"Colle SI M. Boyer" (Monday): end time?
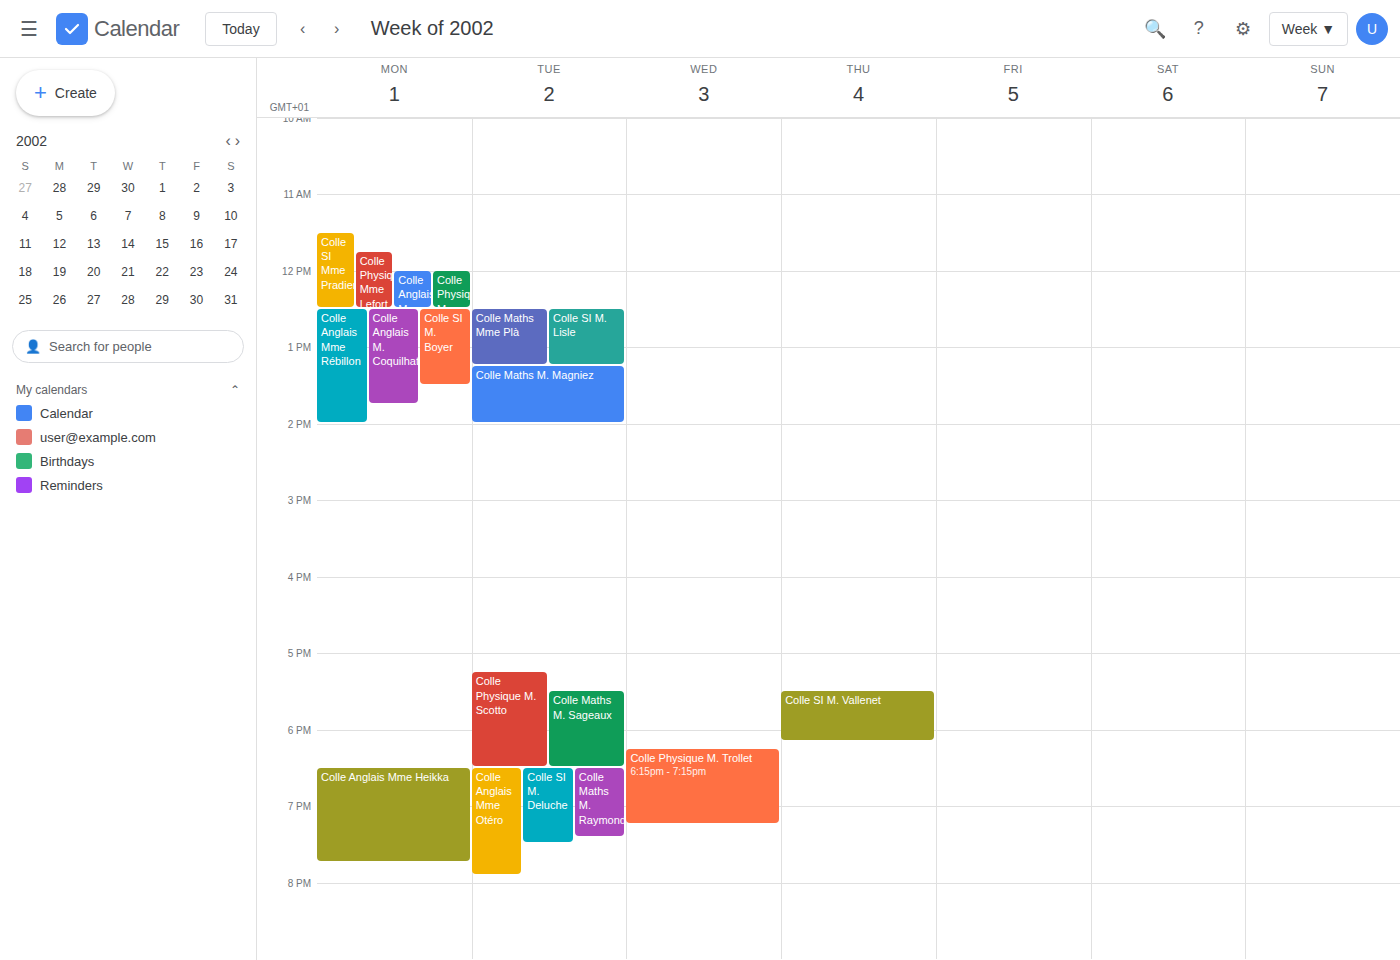
1:30 PM